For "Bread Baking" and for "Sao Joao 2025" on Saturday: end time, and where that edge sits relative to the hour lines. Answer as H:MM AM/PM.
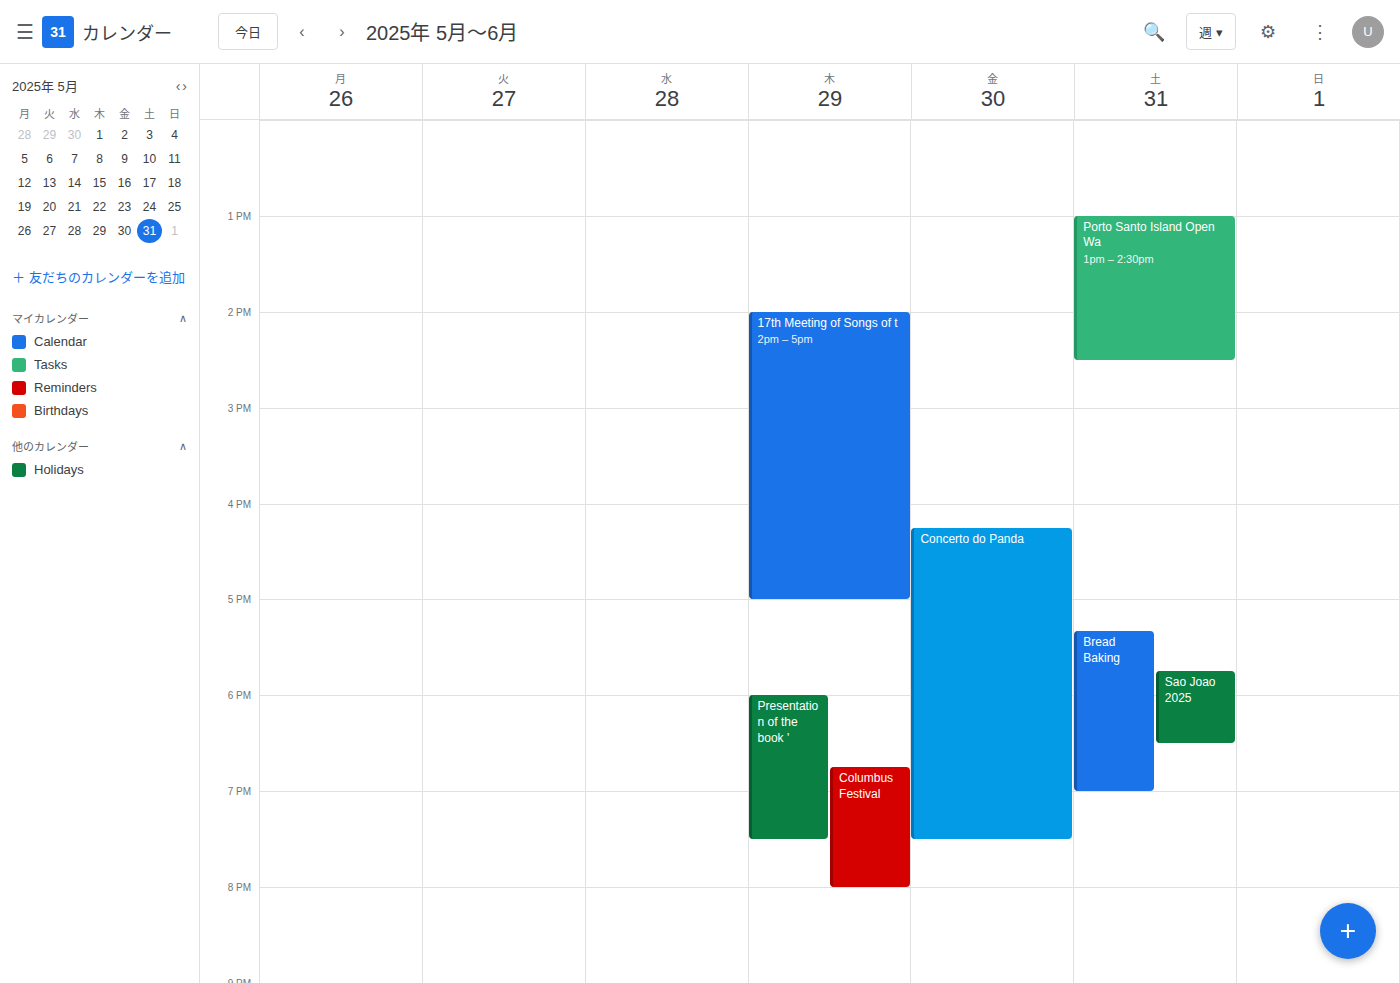
"Bread Baking": 7:00 PM, exactly on the 7 PM line. "Sao Joao 2025": 6:30 PM, halfway between the 6 PM and 7 PM lines.